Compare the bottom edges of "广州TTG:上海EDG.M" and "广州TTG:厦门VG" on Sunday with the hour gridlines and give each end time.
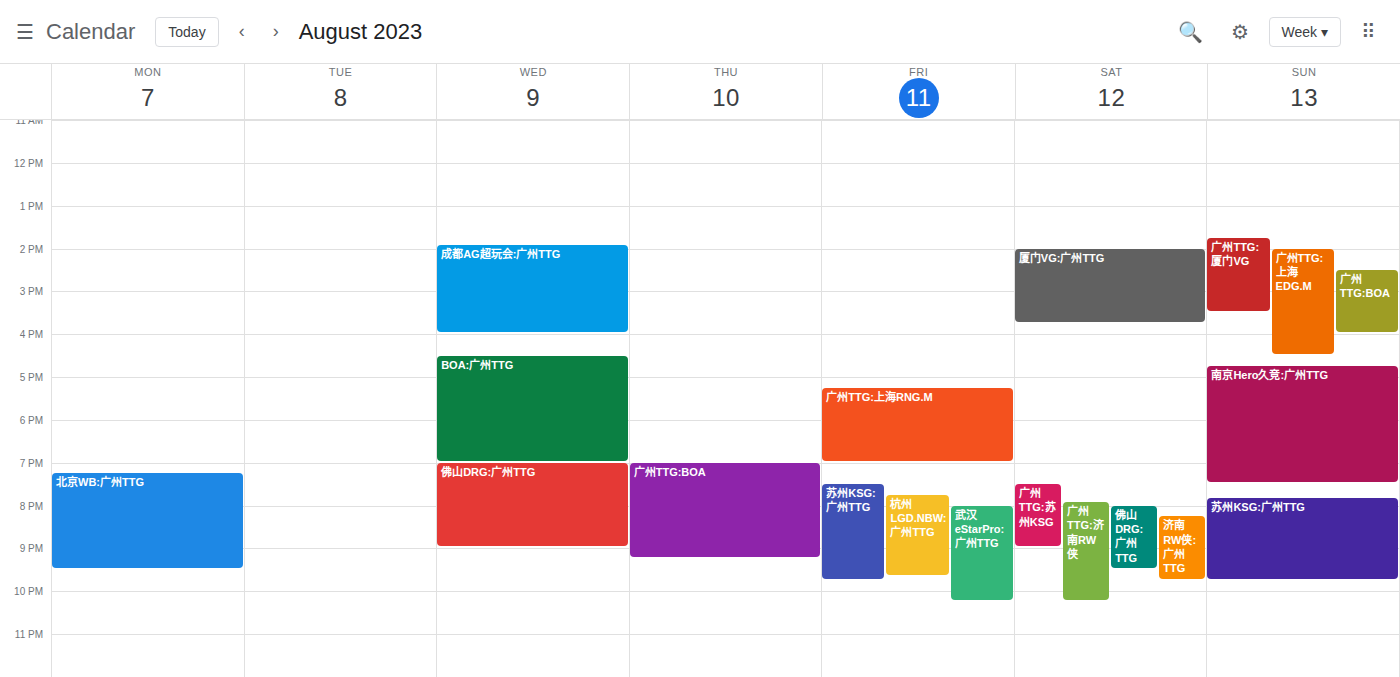
"广州TTG:上海EDG.M": 4:30 PM, halfway between the 4 PM and 5 PM lines. "广州TTG:厦门VG": 3:30 PM, halfway between the 3 PM and 4 PM lines.